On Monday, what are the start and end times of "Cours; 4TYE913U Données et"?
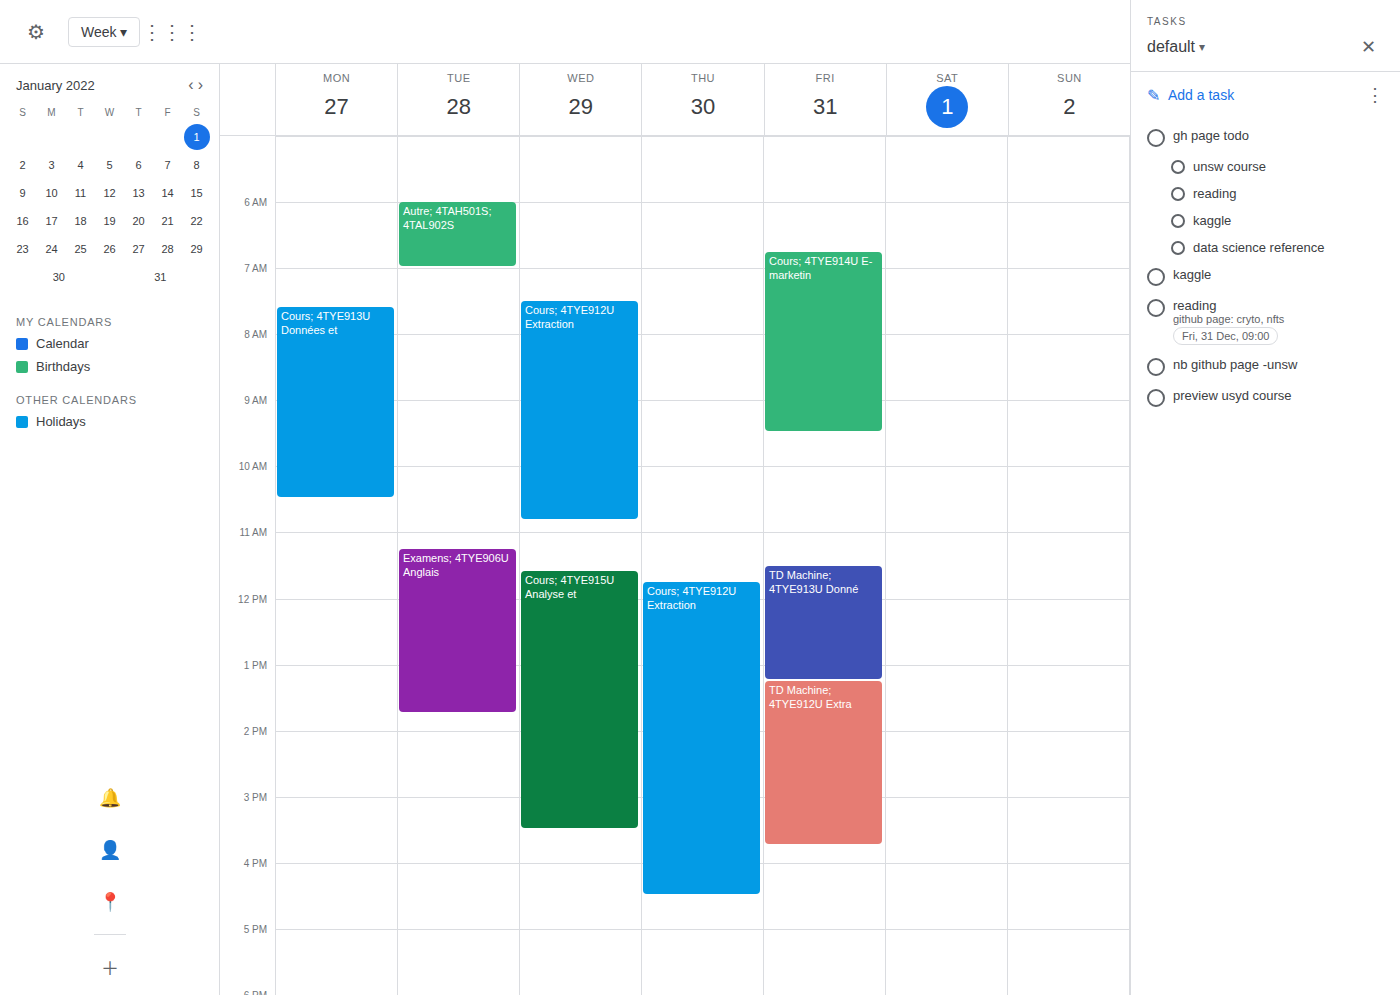
7:35 AM to 10:30 AM